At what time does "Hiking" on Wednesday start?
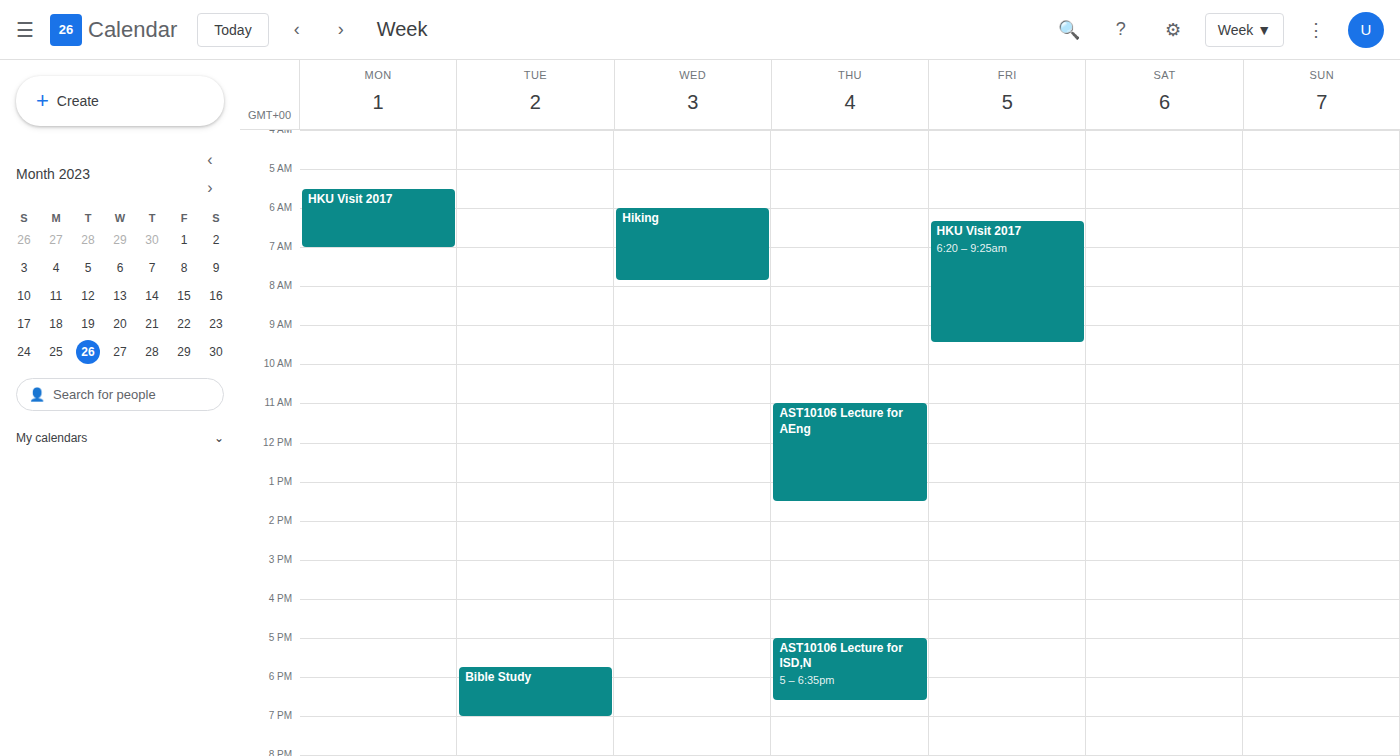
6:00 AM